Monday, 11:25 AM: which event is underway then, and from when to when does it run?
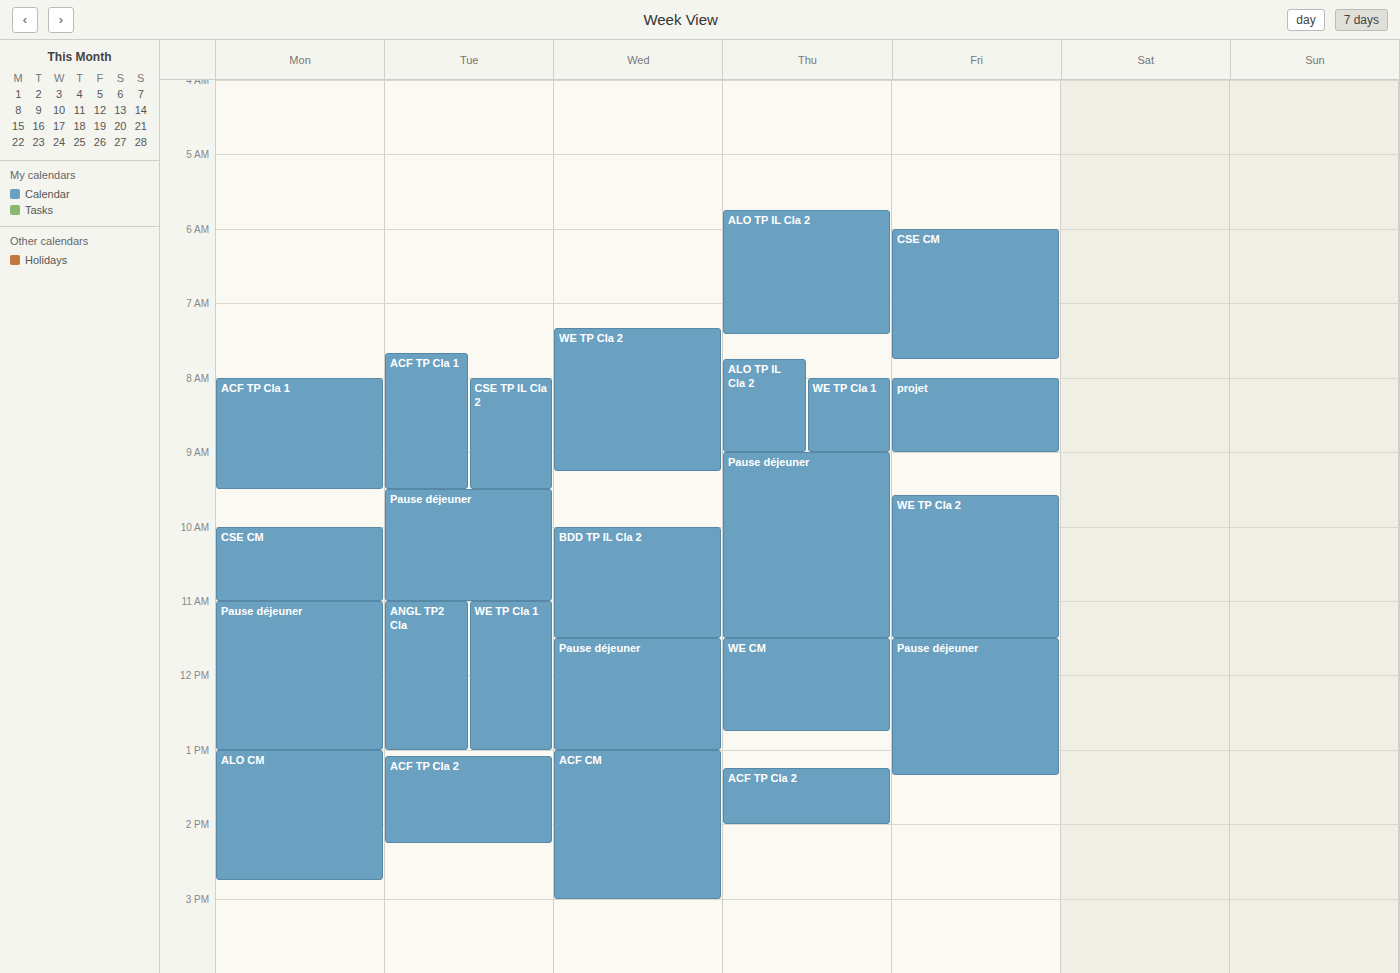
"Pause déjeuner", 11:00 AM to 1:00 PM